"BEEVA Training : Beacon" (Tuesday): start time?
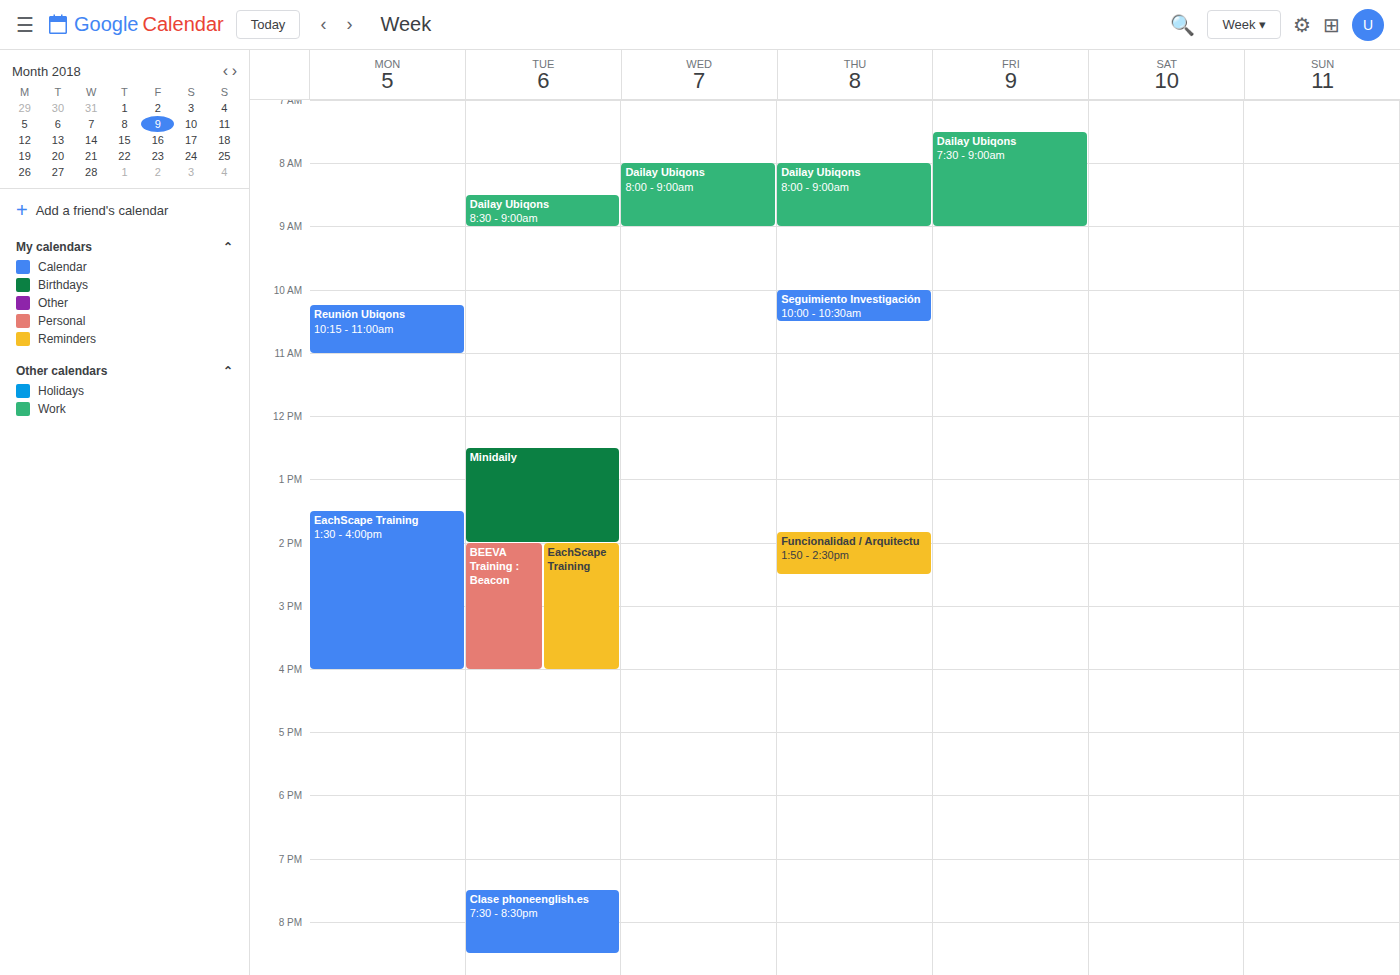
2:00 PM